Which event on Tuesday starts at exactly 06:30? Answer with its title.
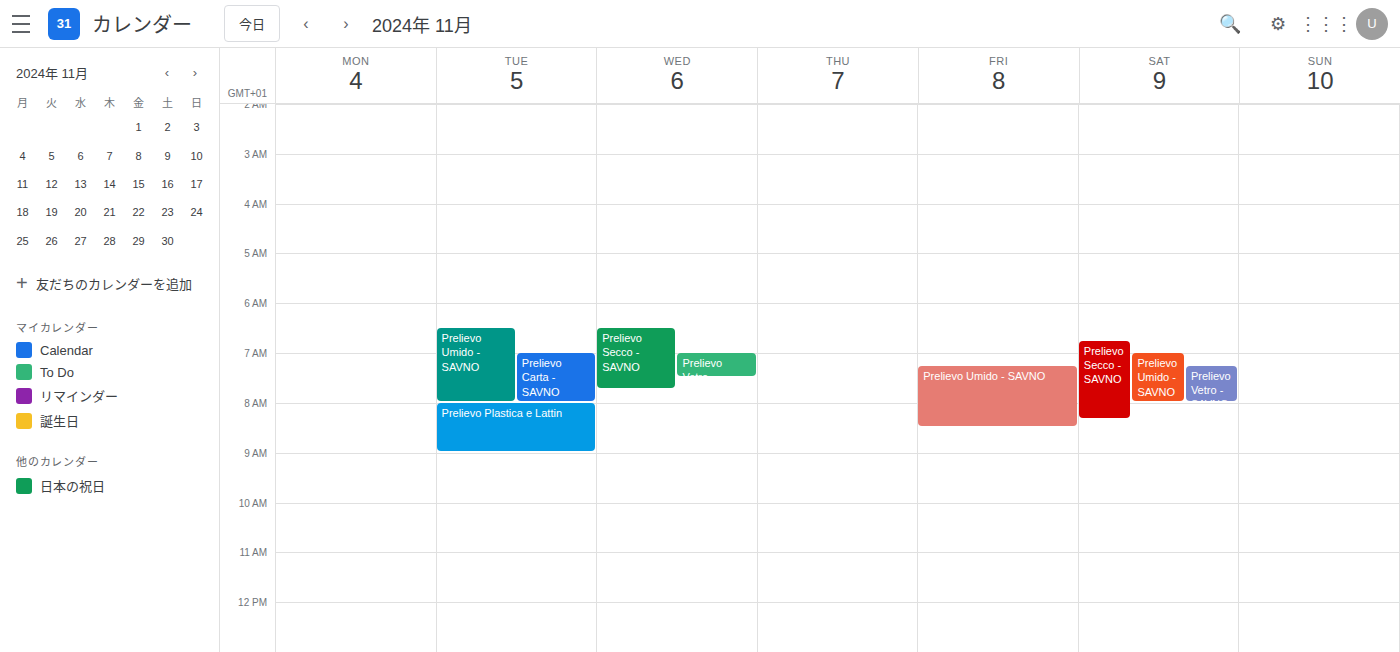
"Prelievo Umido - SAVNO"